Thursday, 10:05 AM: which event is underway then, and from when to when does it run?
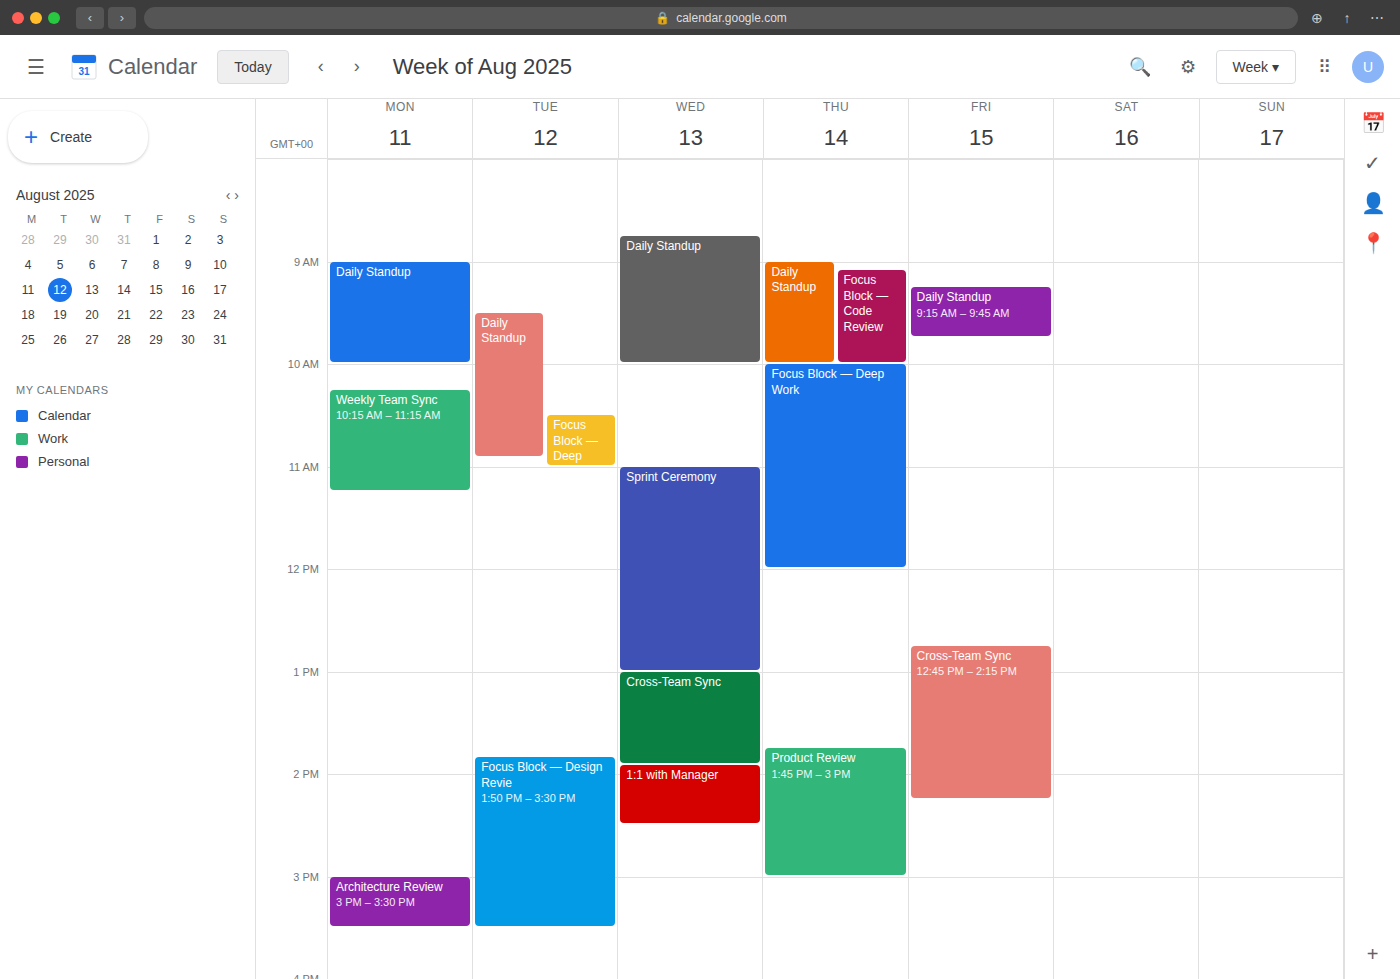
"Focus Block — Deep Work", 10:00 AM to 12:00 PM